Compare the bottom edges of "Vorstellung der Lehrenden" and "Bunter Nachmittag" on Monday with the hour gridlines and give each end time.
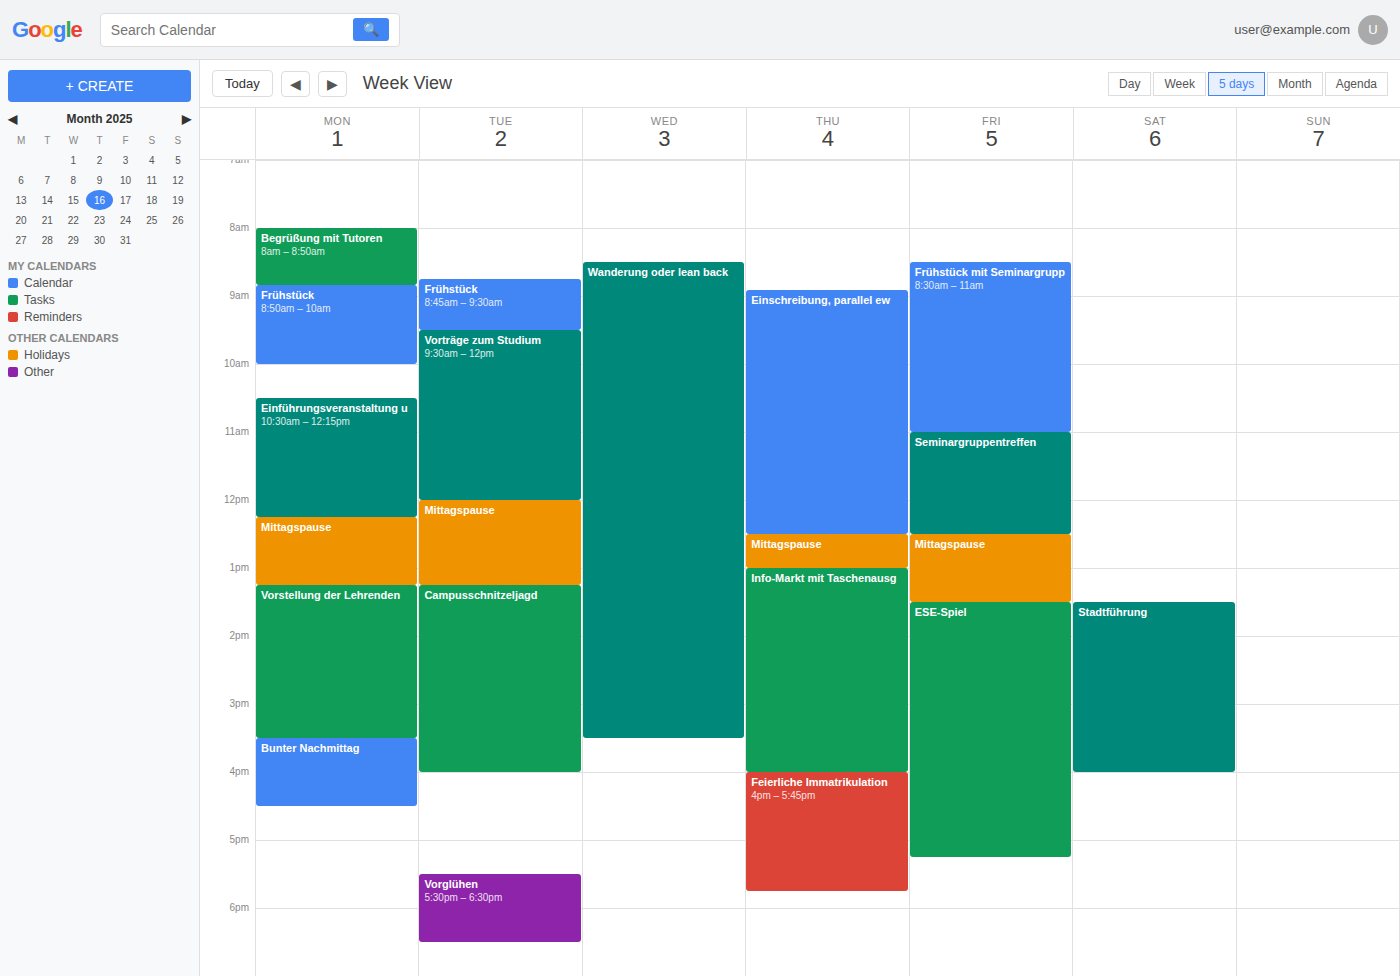
"Vorstellung der Lehrenden": 3:30 PM, halfway between the 3 PM and 4 PM lines. "Bunter Nachmittag": 4:30 PM, halfway between the 4 PM and 5 PM lines.